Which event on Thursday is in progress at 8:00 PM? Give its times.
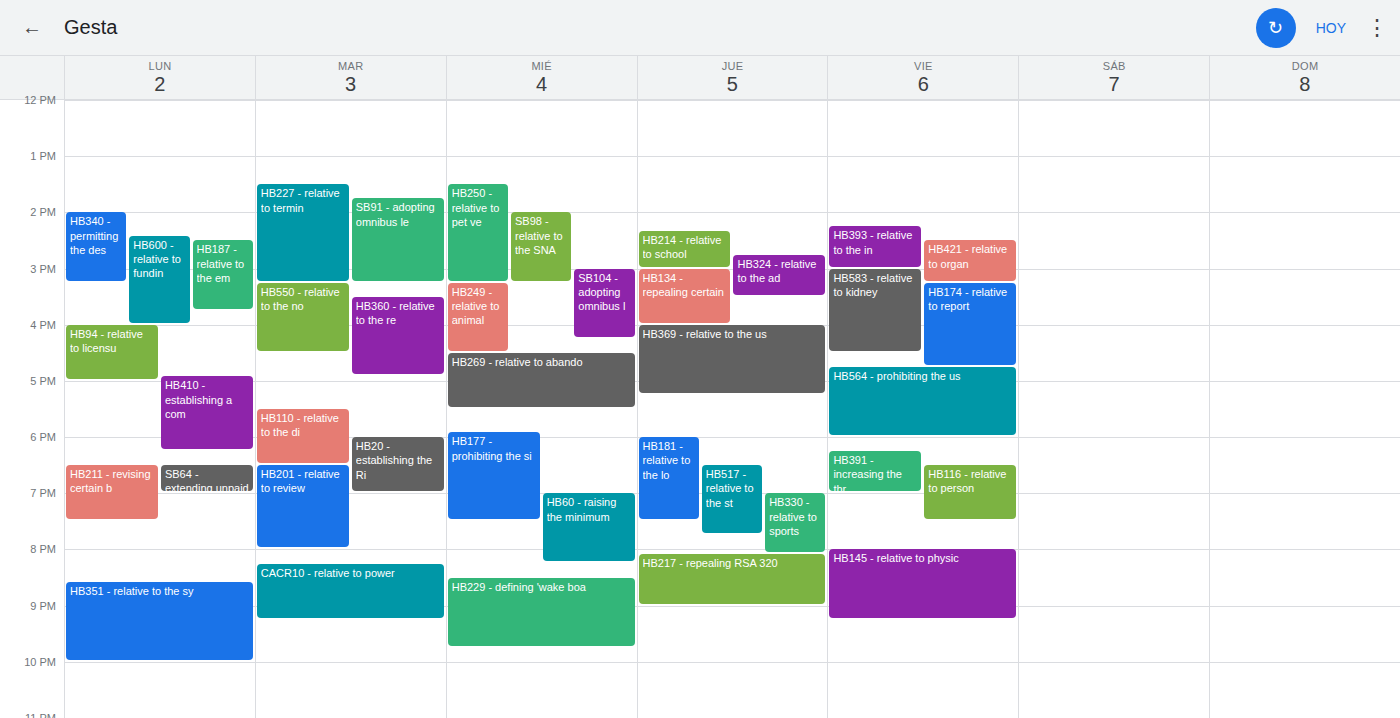
"HB330 - relative to sports", 7:00 PM to 8:05 PM